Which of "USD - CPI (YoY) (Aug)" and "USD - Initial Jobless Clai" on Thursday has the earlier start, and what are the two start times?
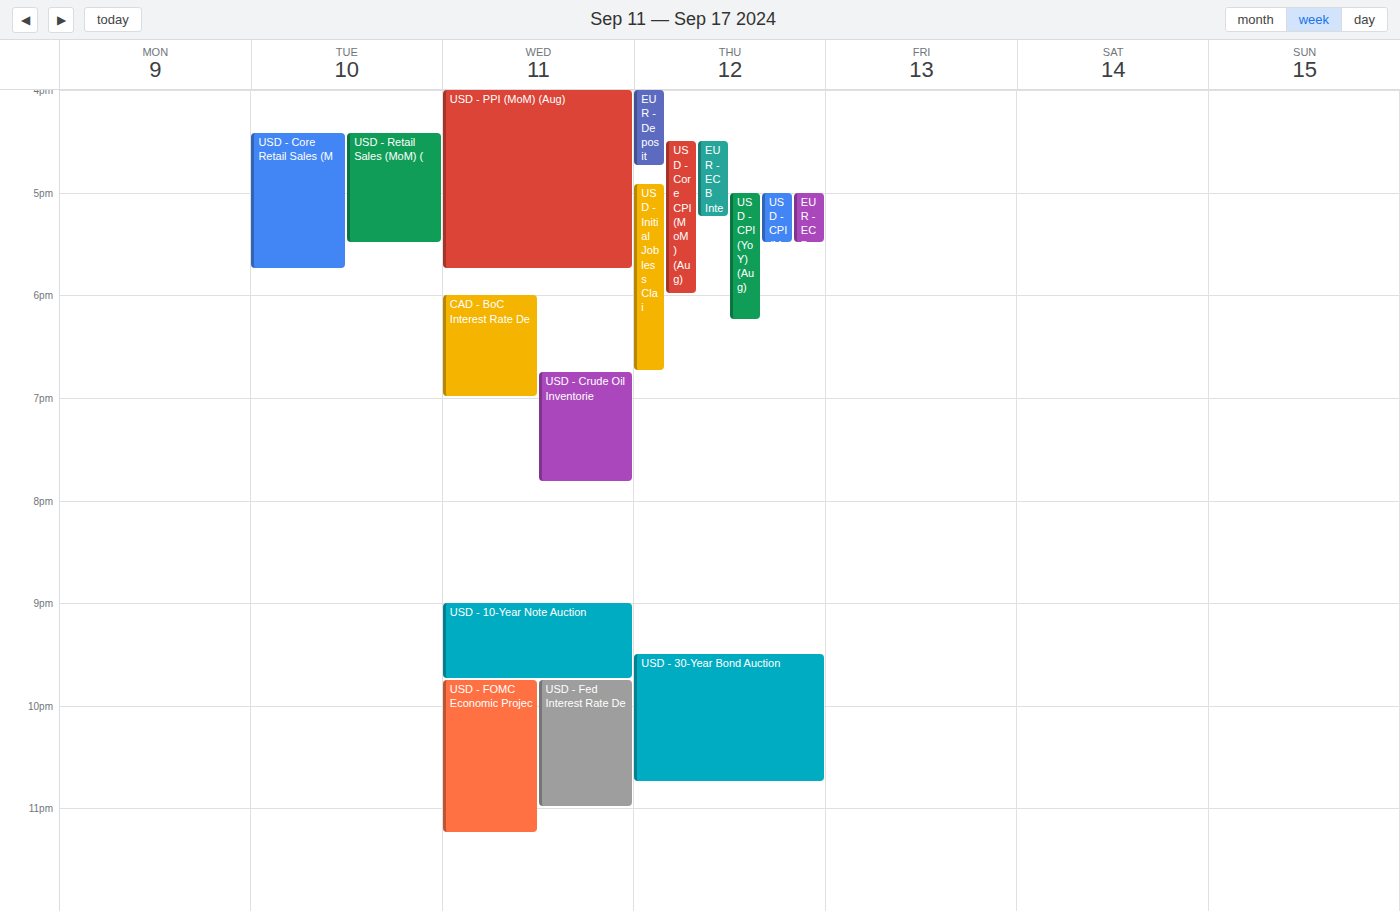
"USD - Initial Jobless Clai" 4:55 PM; "USD - CPI (YoY) (Aug)" 5:00 PM.